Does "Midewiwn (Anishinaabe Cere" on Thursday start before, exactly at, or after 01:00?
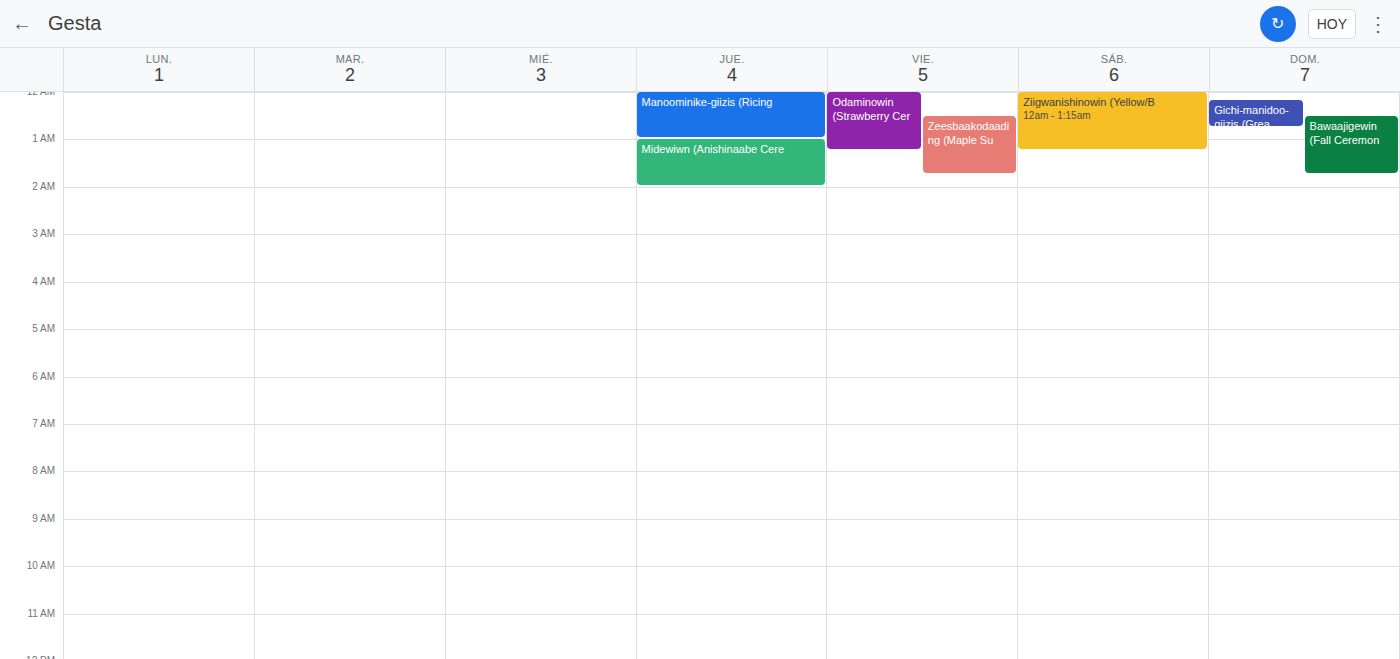
01:00 -- exactly at 01:00, on the 01:00 line.